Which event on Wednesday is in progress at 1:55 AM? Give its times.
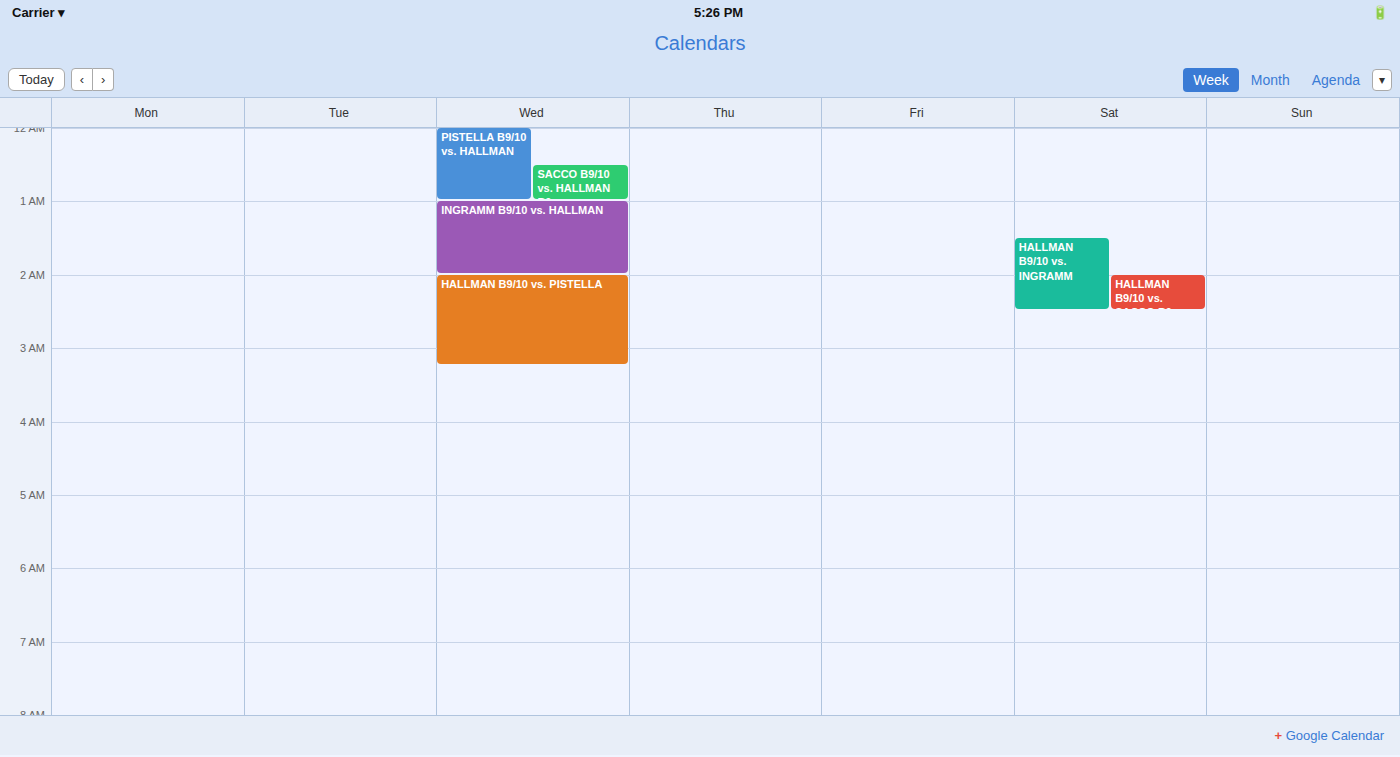
"INGRAMM B9/10 vs. HALLMAN", 1:00 AM to 2:00 AM